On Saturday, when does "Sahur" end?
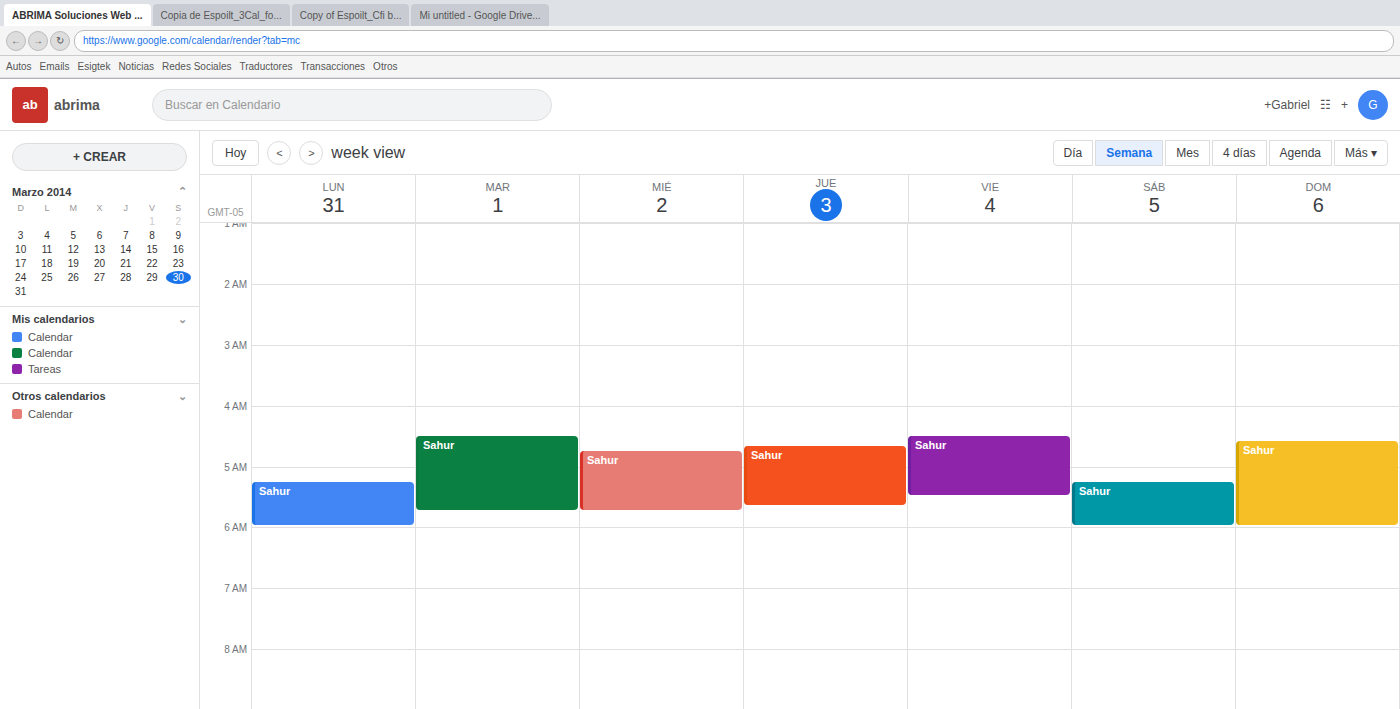
6:00 AM